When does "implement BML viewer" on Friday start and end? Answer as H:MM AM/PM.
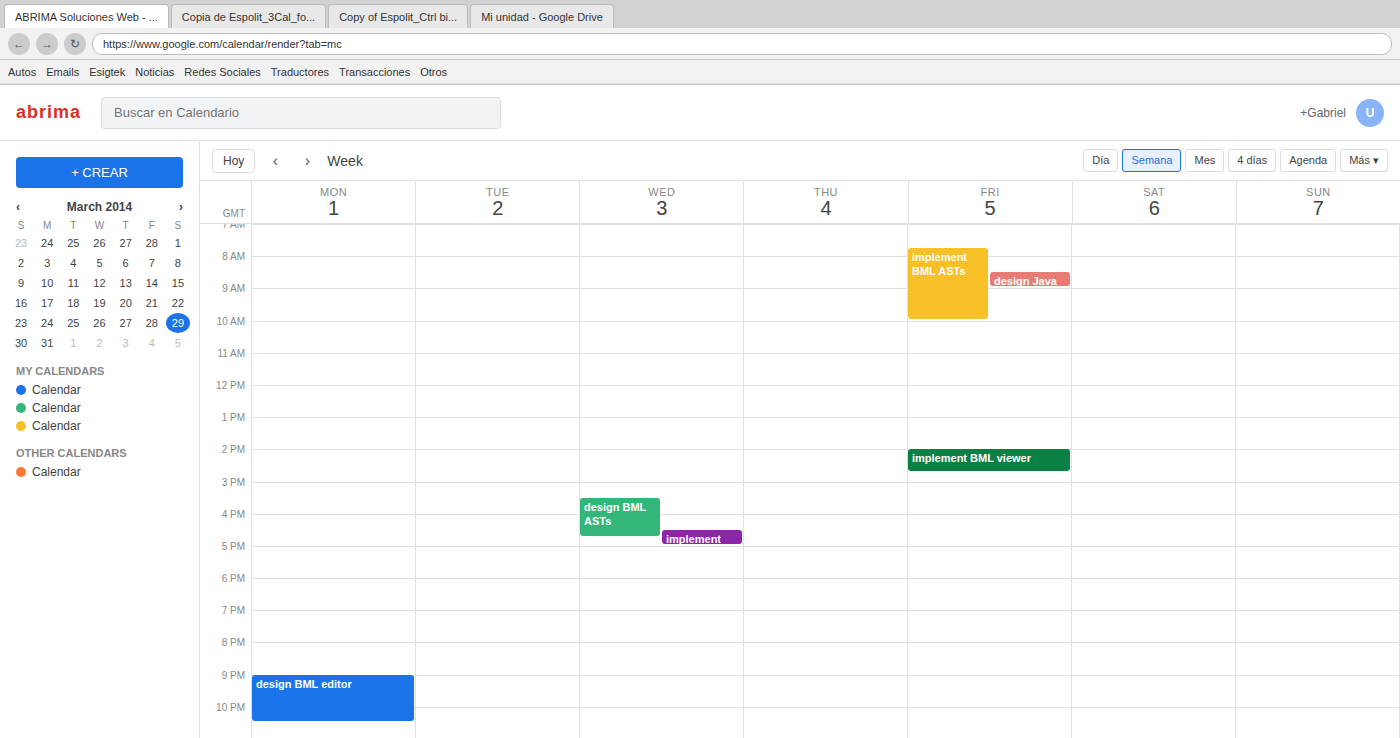
2:00 PM to 2:45 PM